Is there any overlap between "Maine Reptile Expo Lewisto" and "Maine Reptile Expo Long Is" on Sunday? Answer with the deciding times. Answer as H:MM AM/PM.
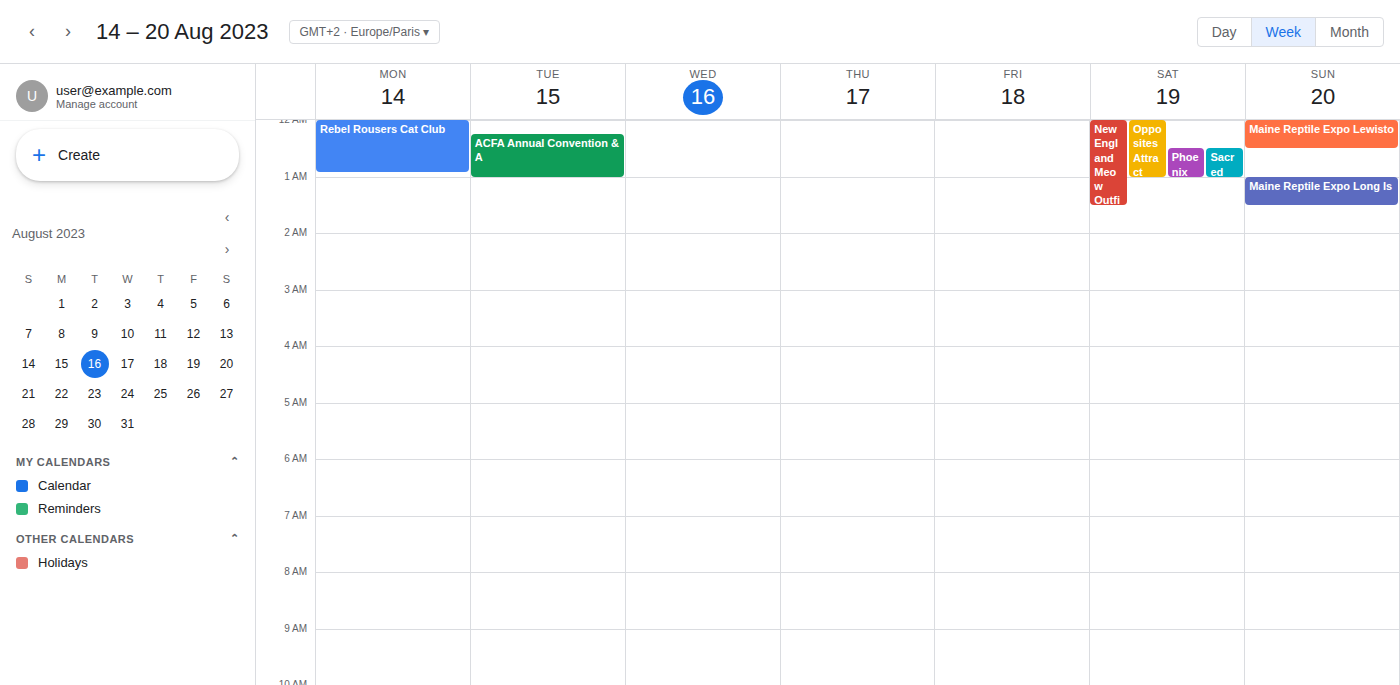
"Maine Reptile Expo Lewisto" ends at 12:30 AM and "Maine Reptile Expo Long Is" starts at 1:00 AM -- no overlap.